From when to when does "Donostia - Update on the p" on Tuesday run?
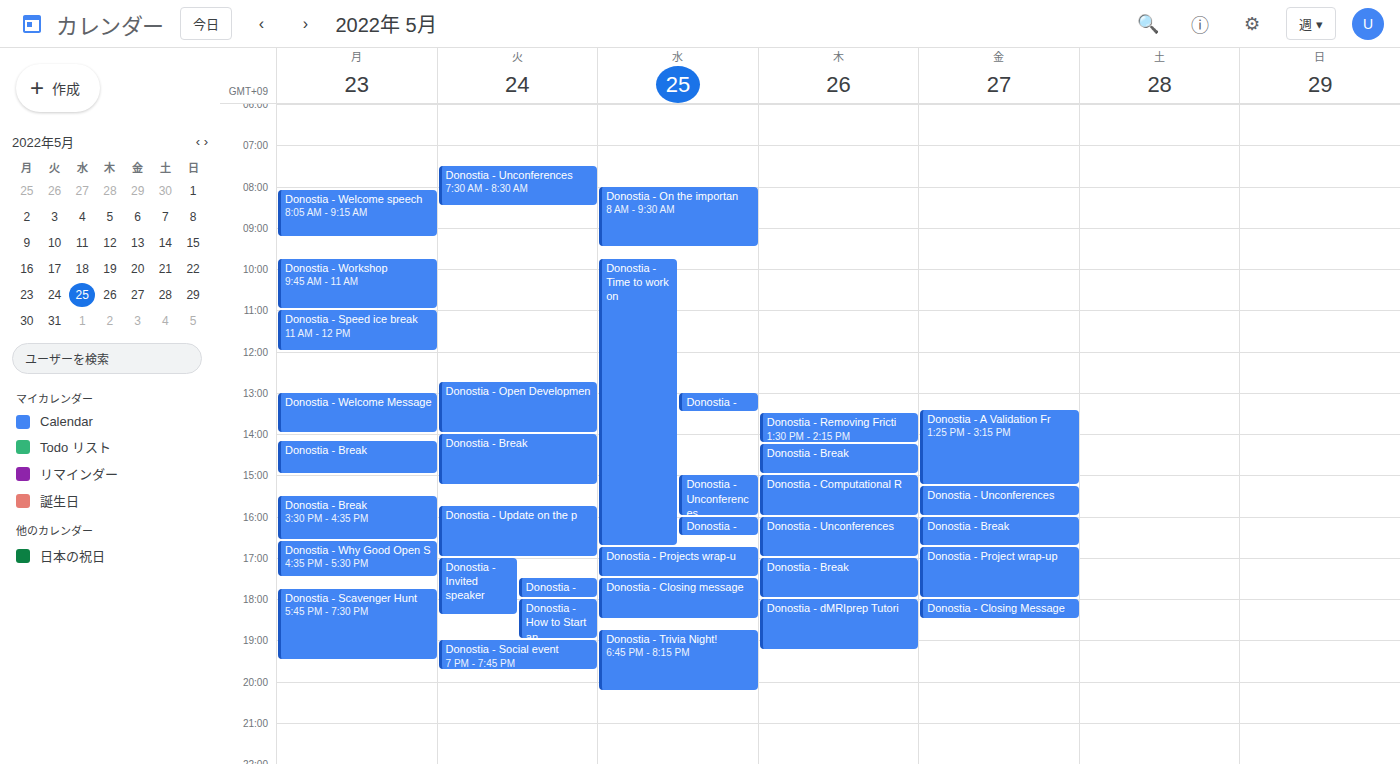
3:45 PM to 5:00 PM